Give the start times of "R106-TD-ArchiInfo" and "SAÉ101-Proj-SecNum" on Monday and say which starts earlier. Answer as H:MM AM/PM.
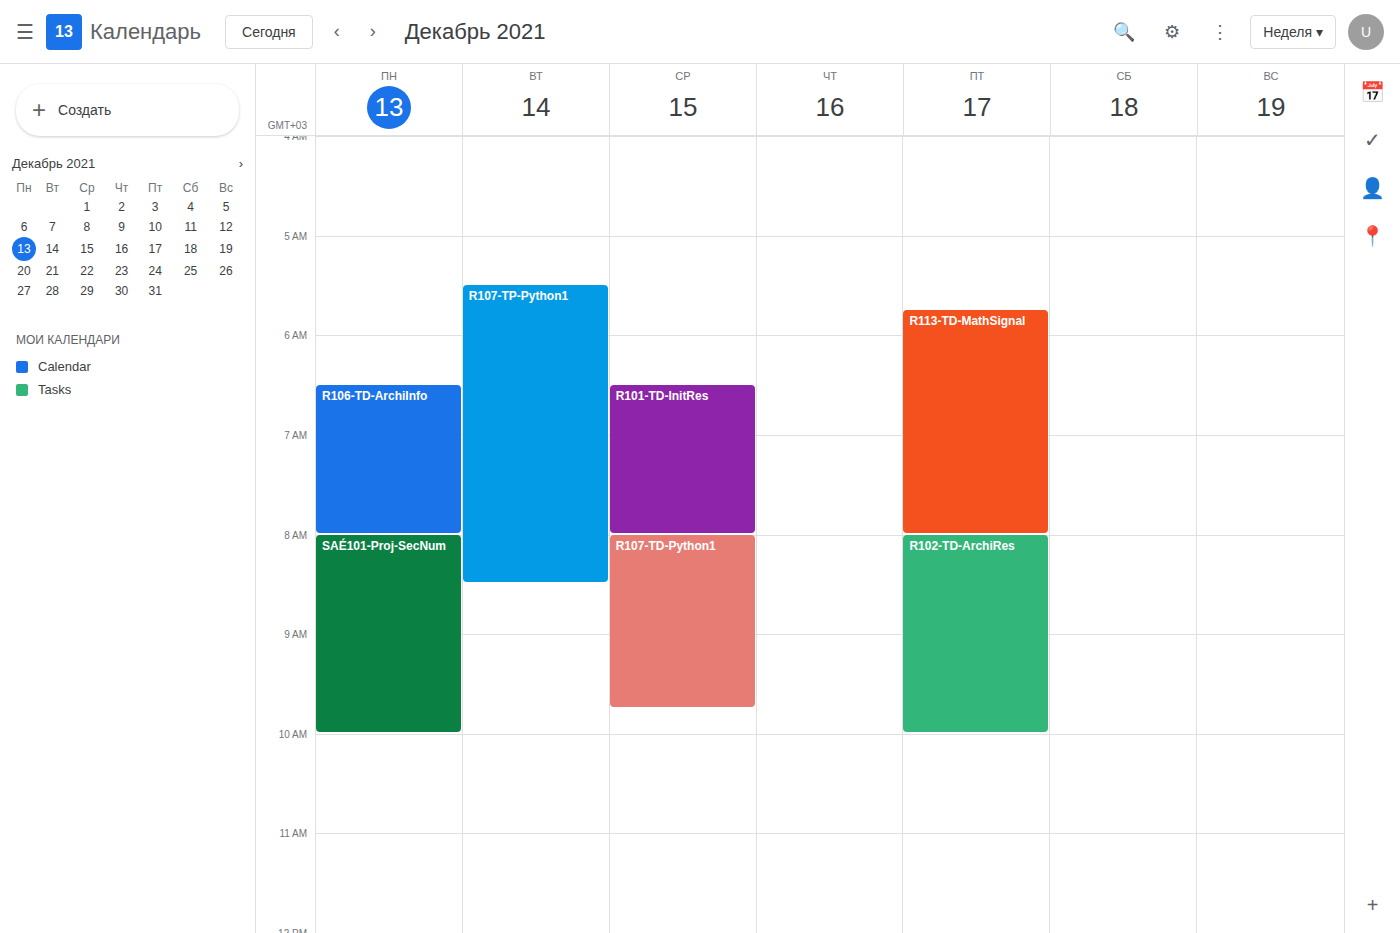
"R106-TD-ArchiInfo" 6:30 AM; "SAÉ101-Proj-SecNum" 8:00 AM.